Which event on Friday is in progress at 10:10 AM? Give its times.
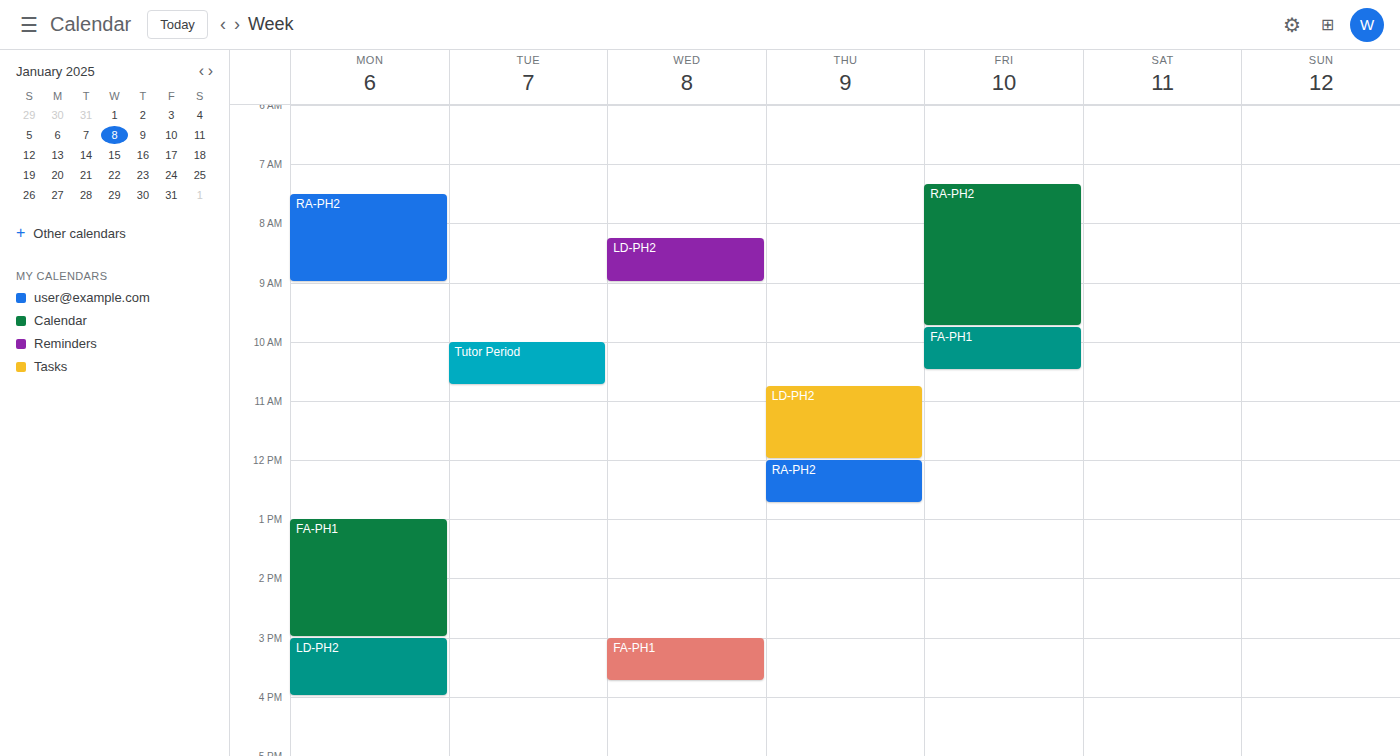
"FA-PH1", 9:45 AM to 10:30 AM